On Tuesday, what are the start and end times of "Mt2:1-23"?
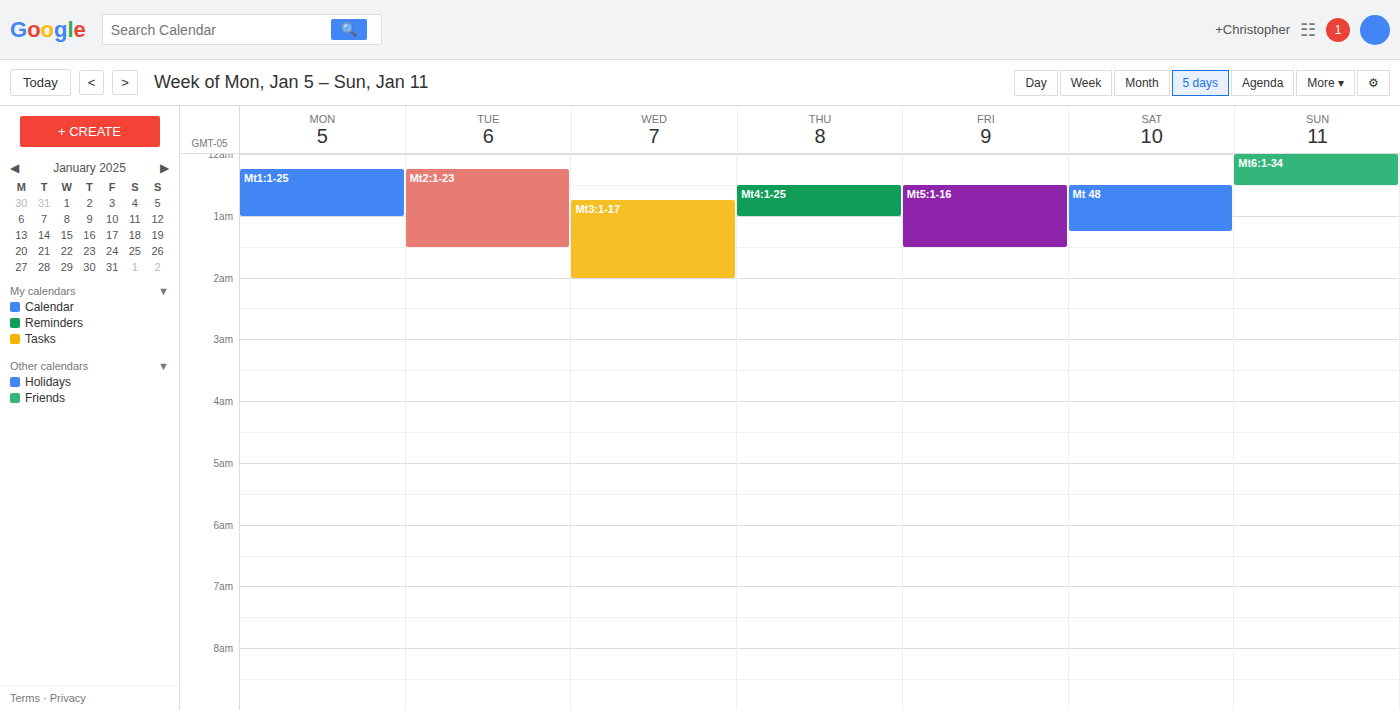
12:15 AM to 1:30 AM